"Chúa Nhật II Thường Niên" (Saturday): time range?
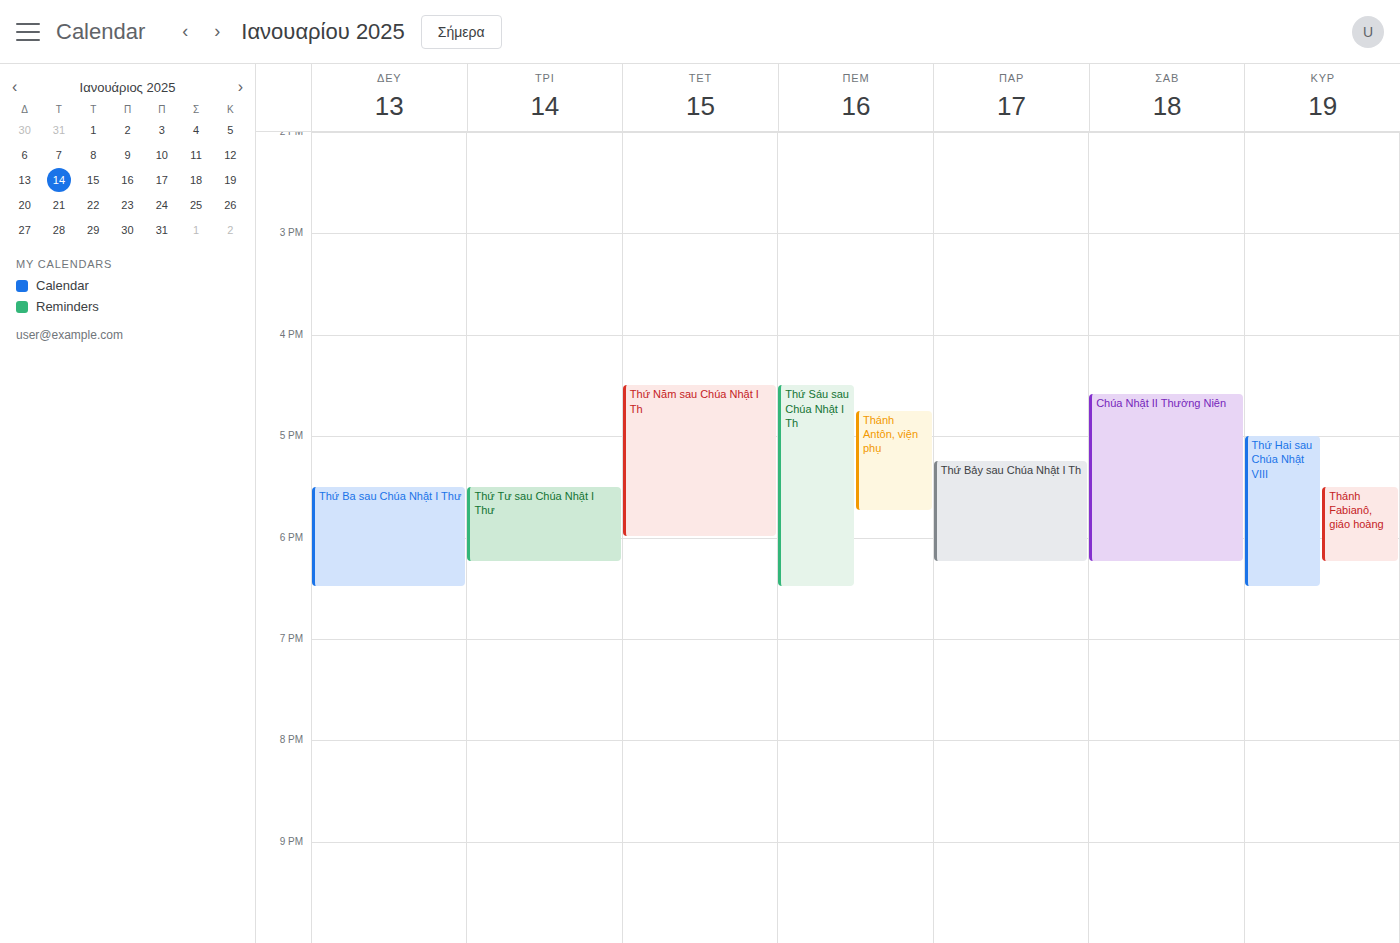
4:35 PM to 6:15 PM